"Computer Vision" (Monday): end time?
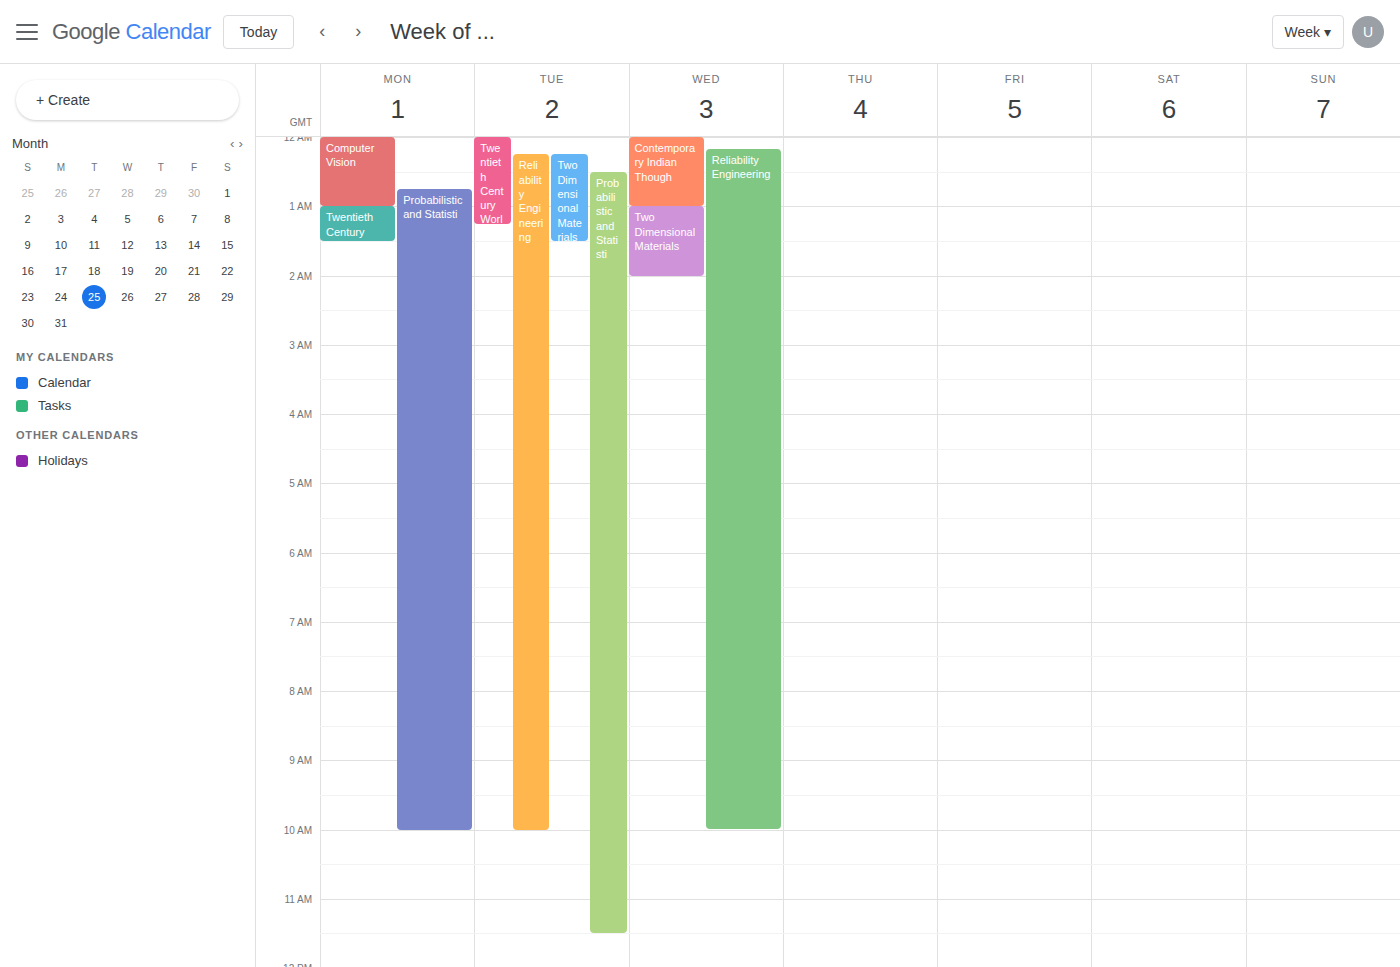
1:00 AM